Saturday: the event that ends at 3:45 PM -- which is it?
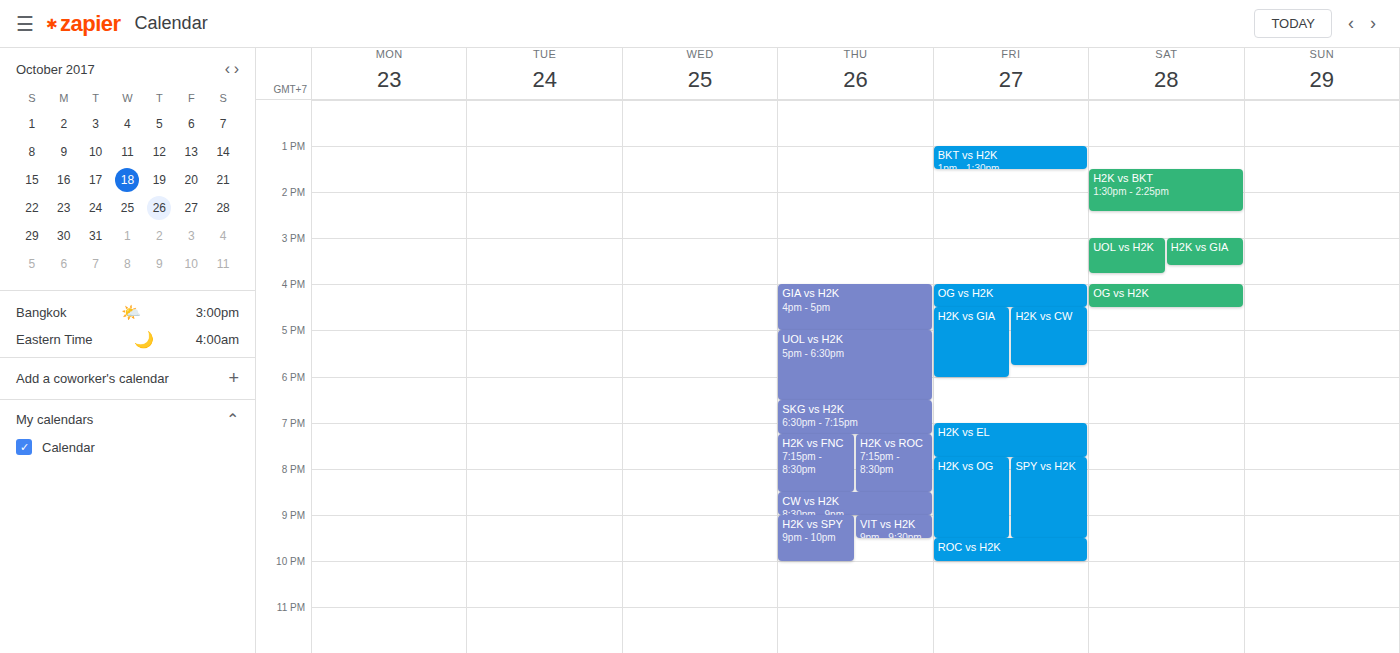
"UOL vs H2K"